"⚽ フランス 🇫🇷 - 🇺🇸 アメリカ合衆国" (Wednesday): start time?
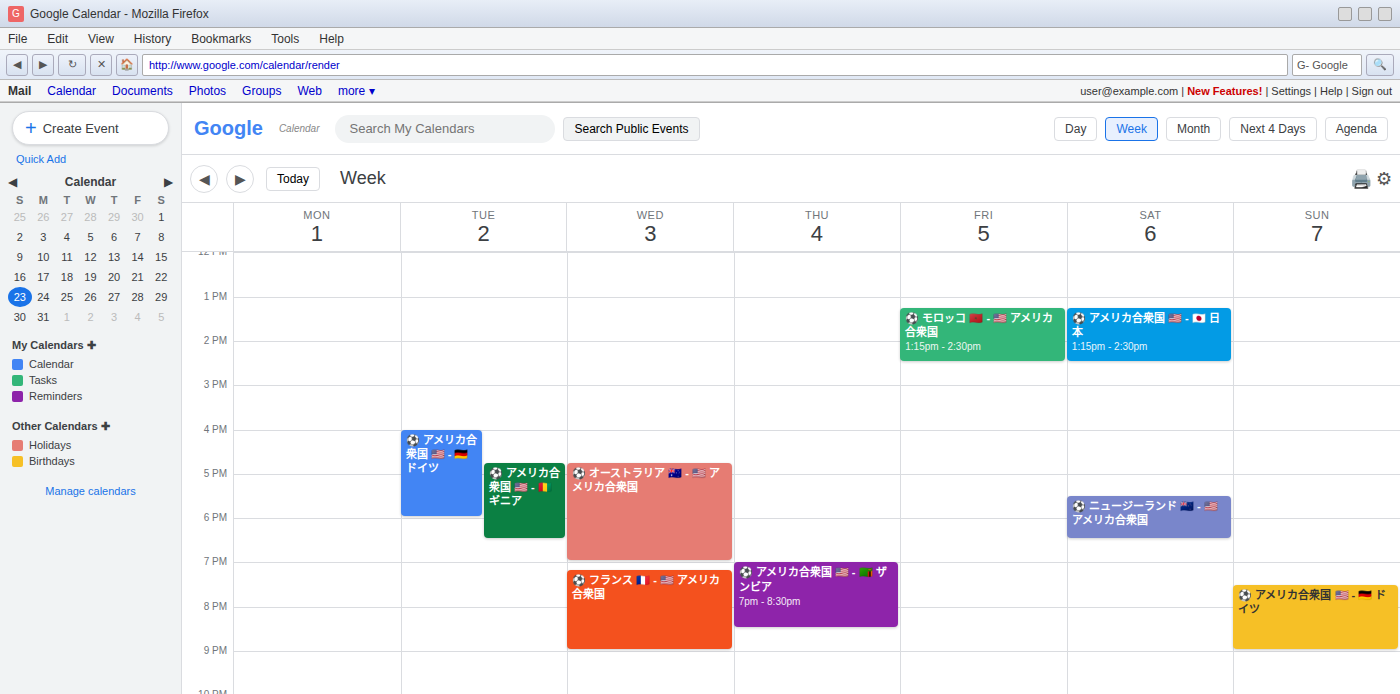
7:10 PM